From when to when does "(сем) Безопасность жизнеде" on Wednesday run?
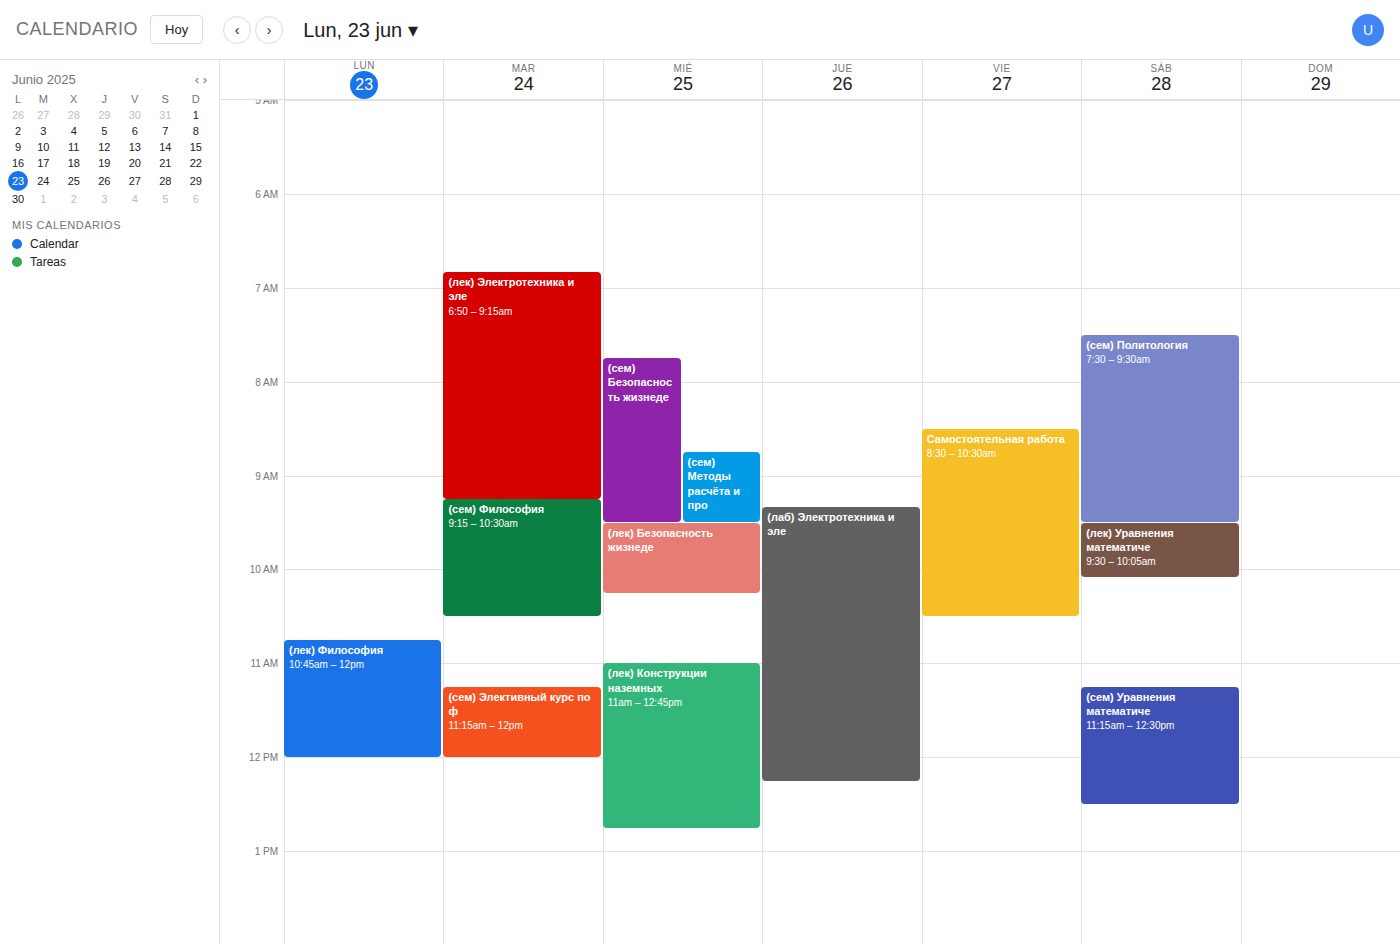
7:45 AM to 9:30 AM